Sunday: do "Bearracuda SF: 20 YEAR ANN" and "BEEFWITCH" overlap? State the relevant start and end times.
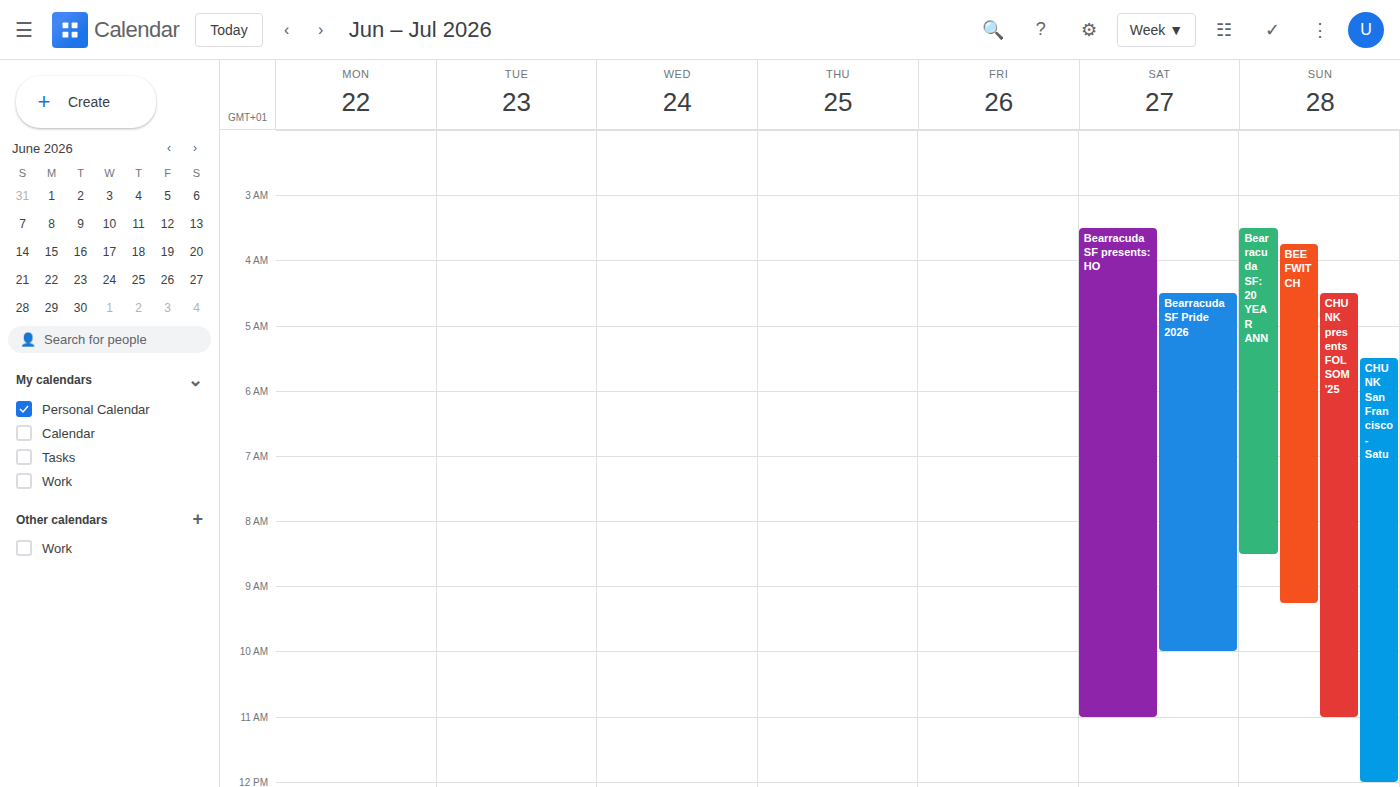
"BEEFWITCH" starts at 3:45 AM, before "Bearracuda SF: 20 YEAR ANN" ends at 8:30 AM -- they overlap.